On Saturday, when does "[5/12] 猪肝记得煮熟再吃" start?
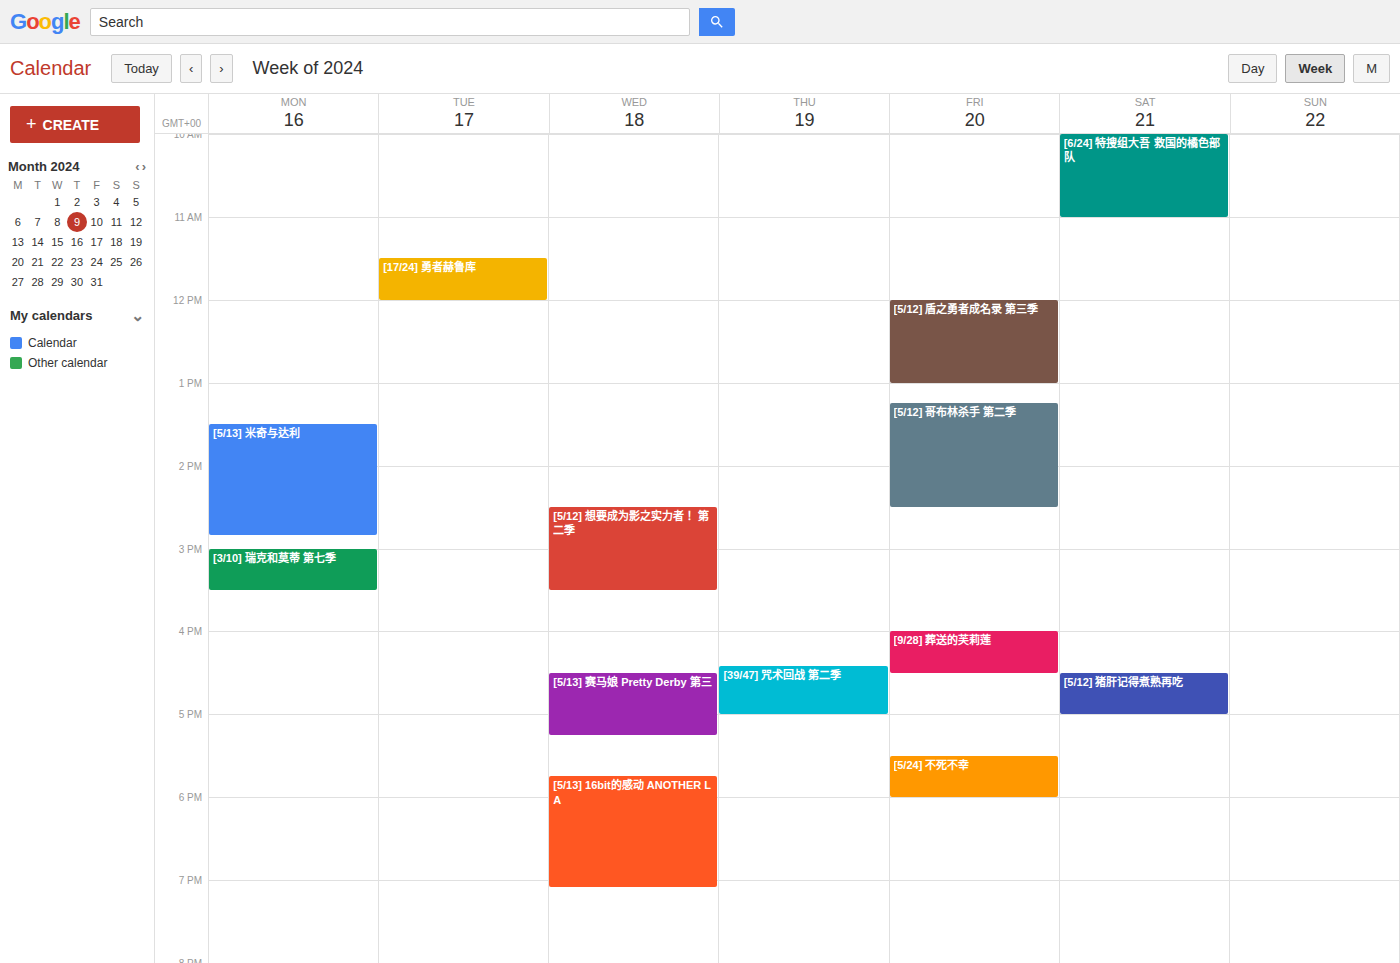
4:30 PM